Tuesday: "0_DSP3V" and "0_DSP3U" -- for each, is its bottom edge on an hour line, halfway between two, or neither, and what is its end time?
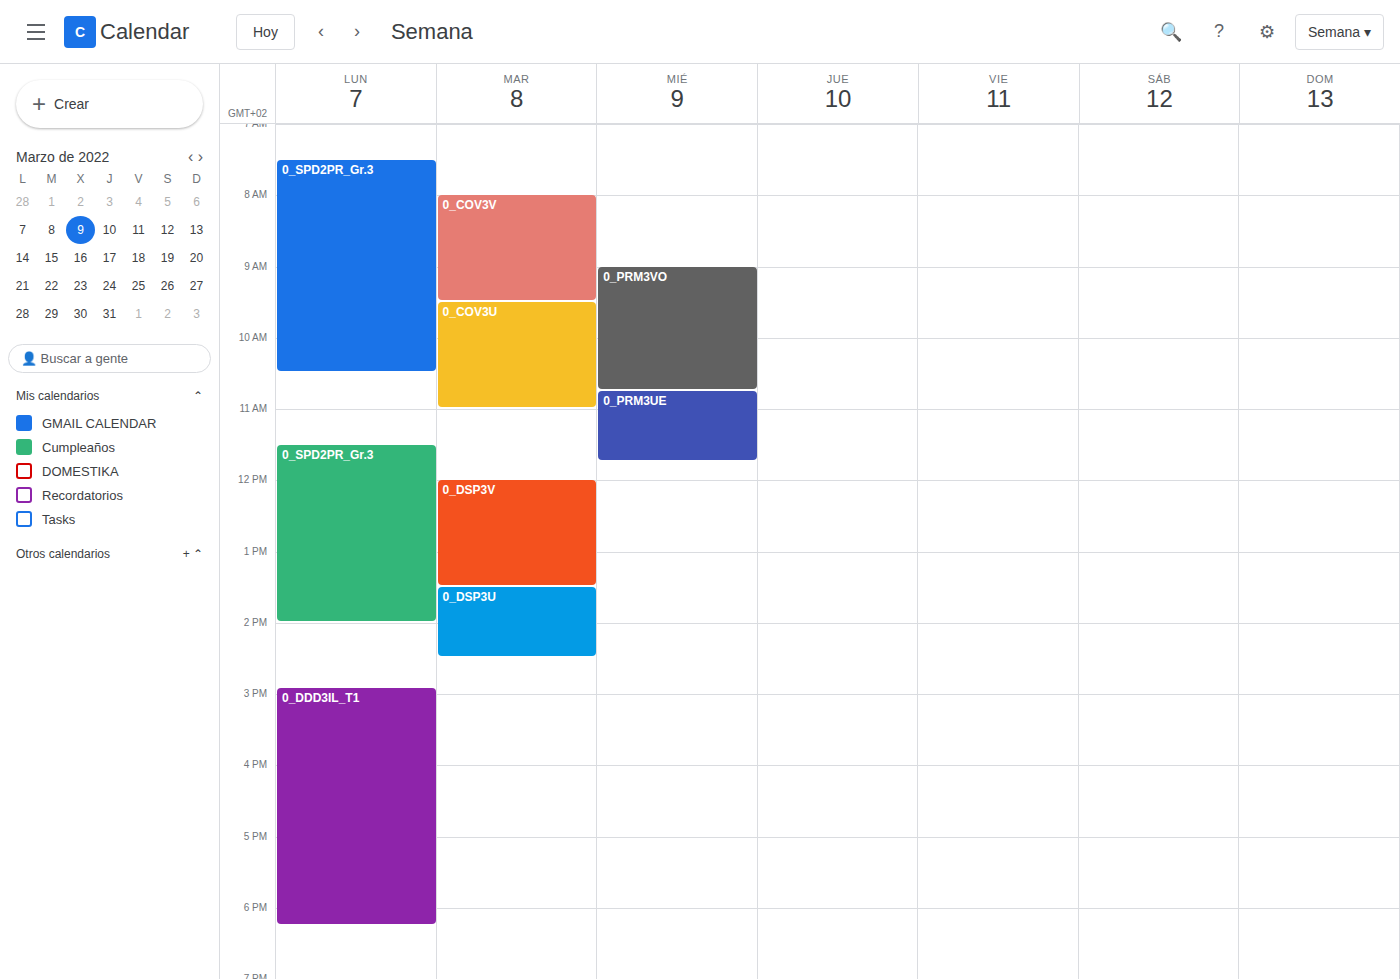
"0_DSP3V": 13:30, halfway between the 13:00 and 14:00 lines. "0_DSP3U": 14:30, halfway between the 14:00 and 15:00 lines.